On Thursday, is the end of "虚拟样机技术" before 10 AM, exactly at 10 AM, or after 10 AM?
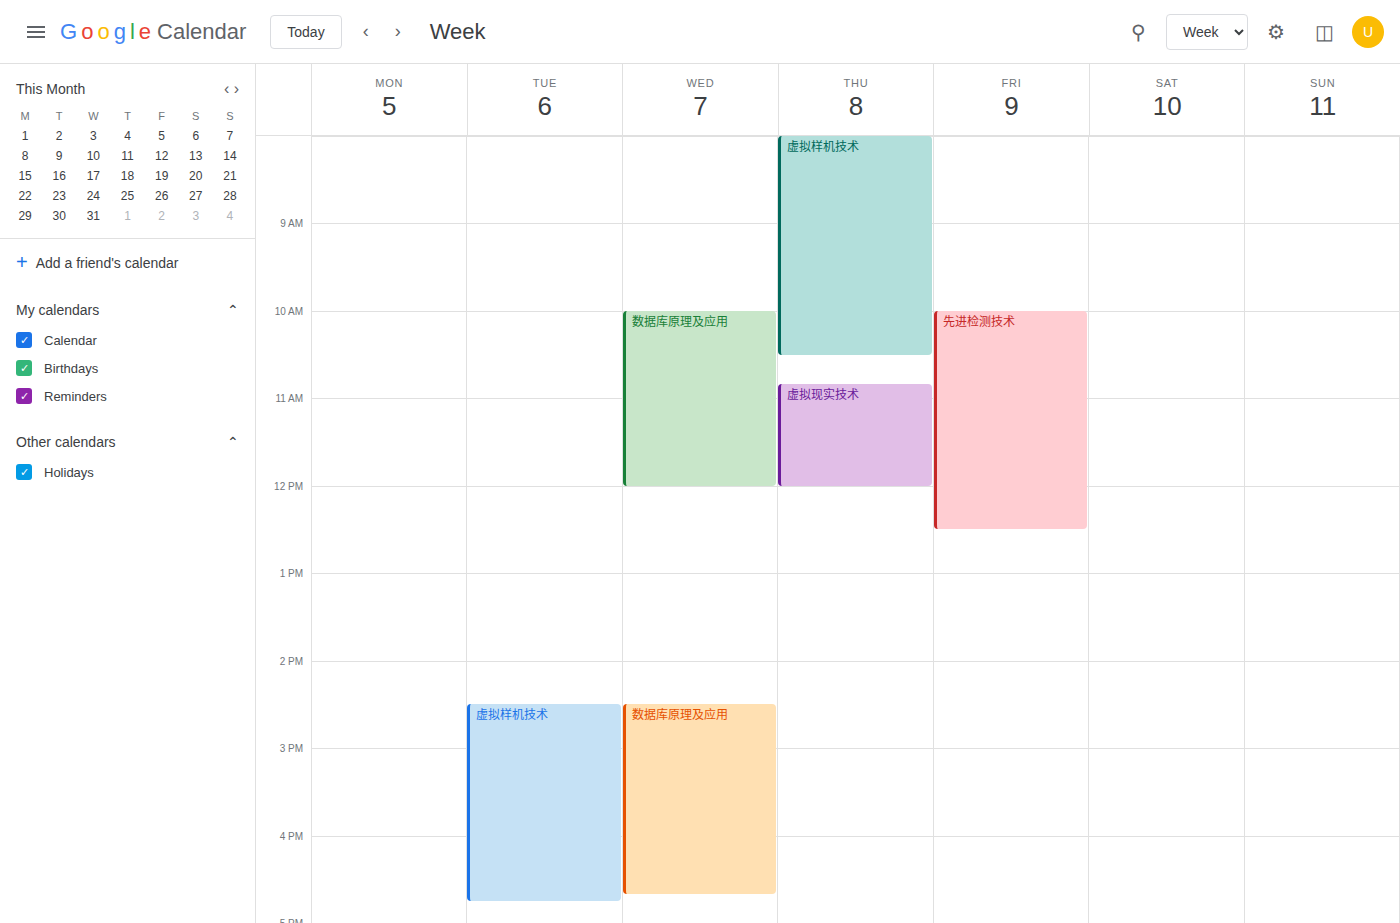
10:30 AM -- after 10 AM, 30 minutes below the 10 AM line.